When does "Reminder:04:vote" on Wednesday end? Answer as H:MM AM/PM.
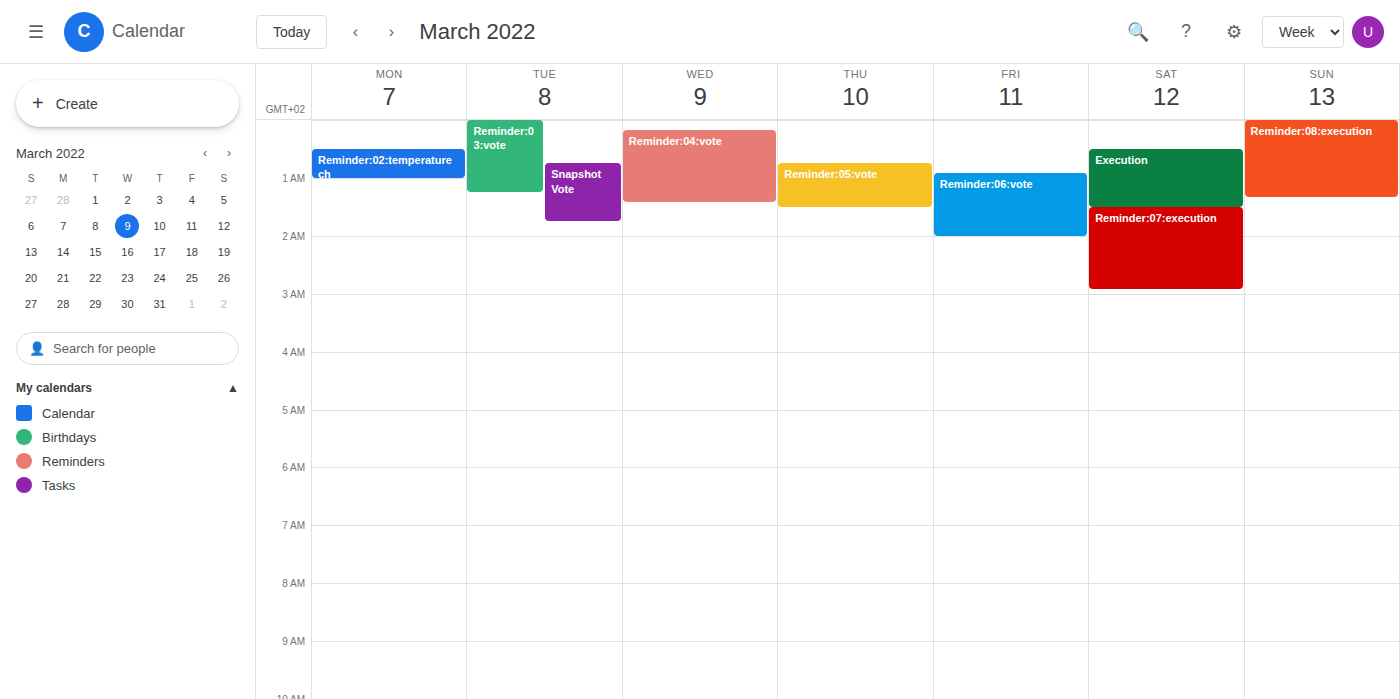
1:25 AM